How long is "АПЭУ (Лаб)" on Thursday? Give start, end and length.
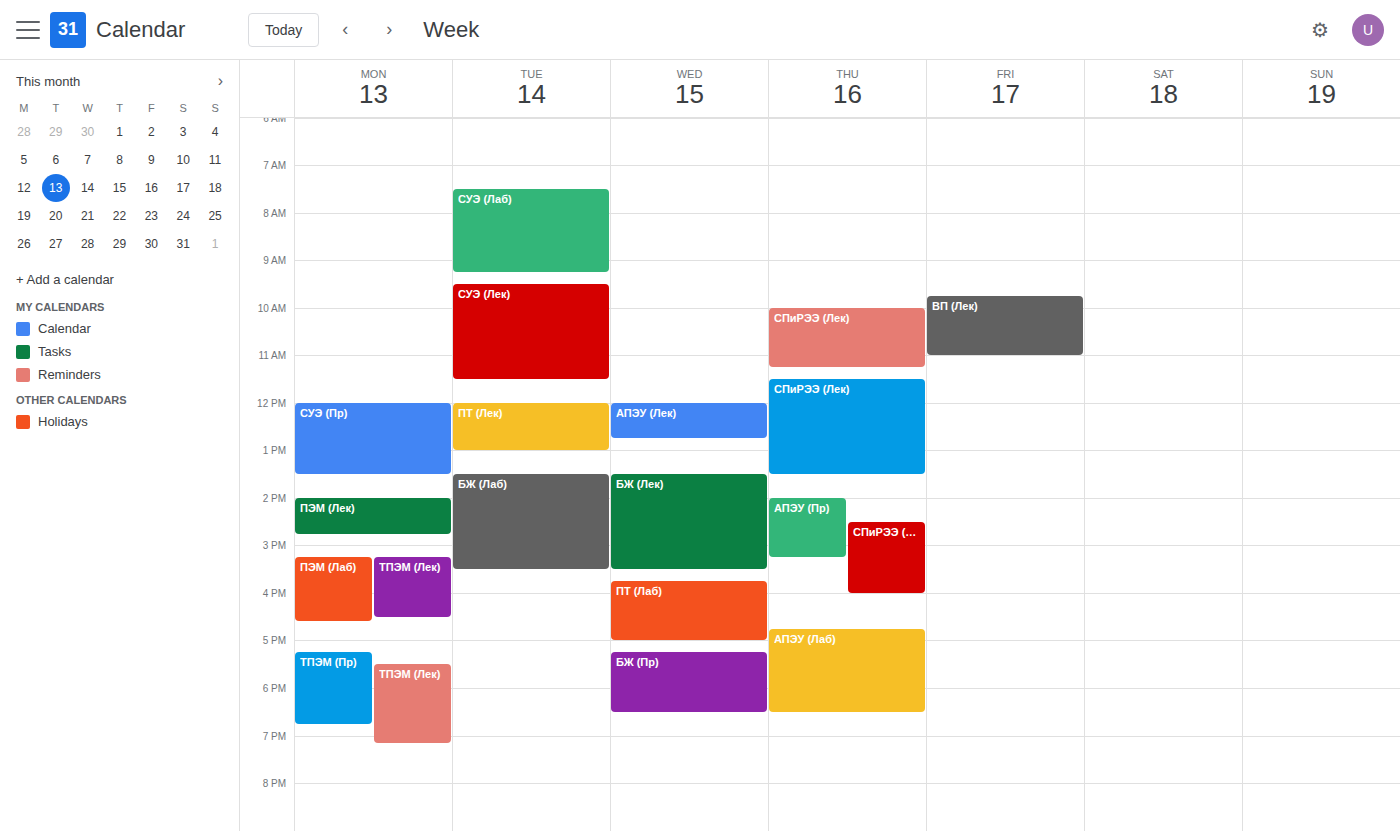
4:45 PM to 6:30 PM, 1 hour 45 minutes